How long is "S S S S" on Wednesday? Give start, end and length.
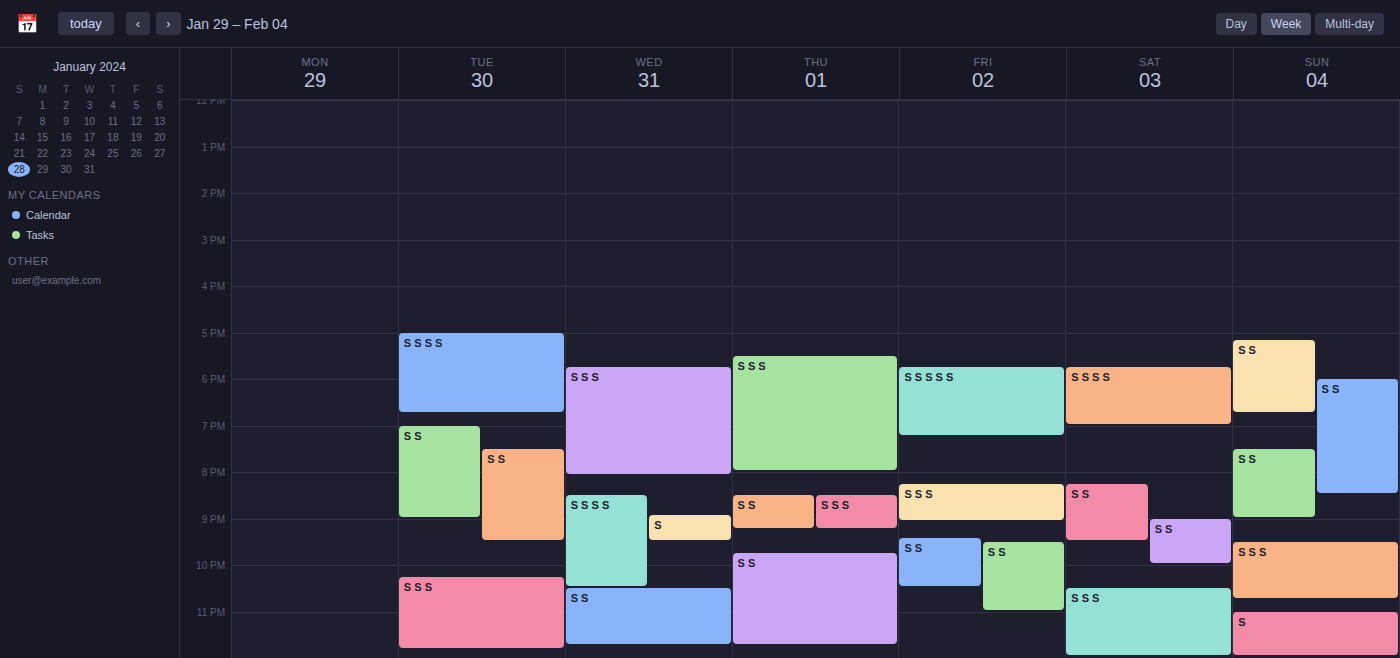
8:30 PM to 10:30 PM, 2 hours